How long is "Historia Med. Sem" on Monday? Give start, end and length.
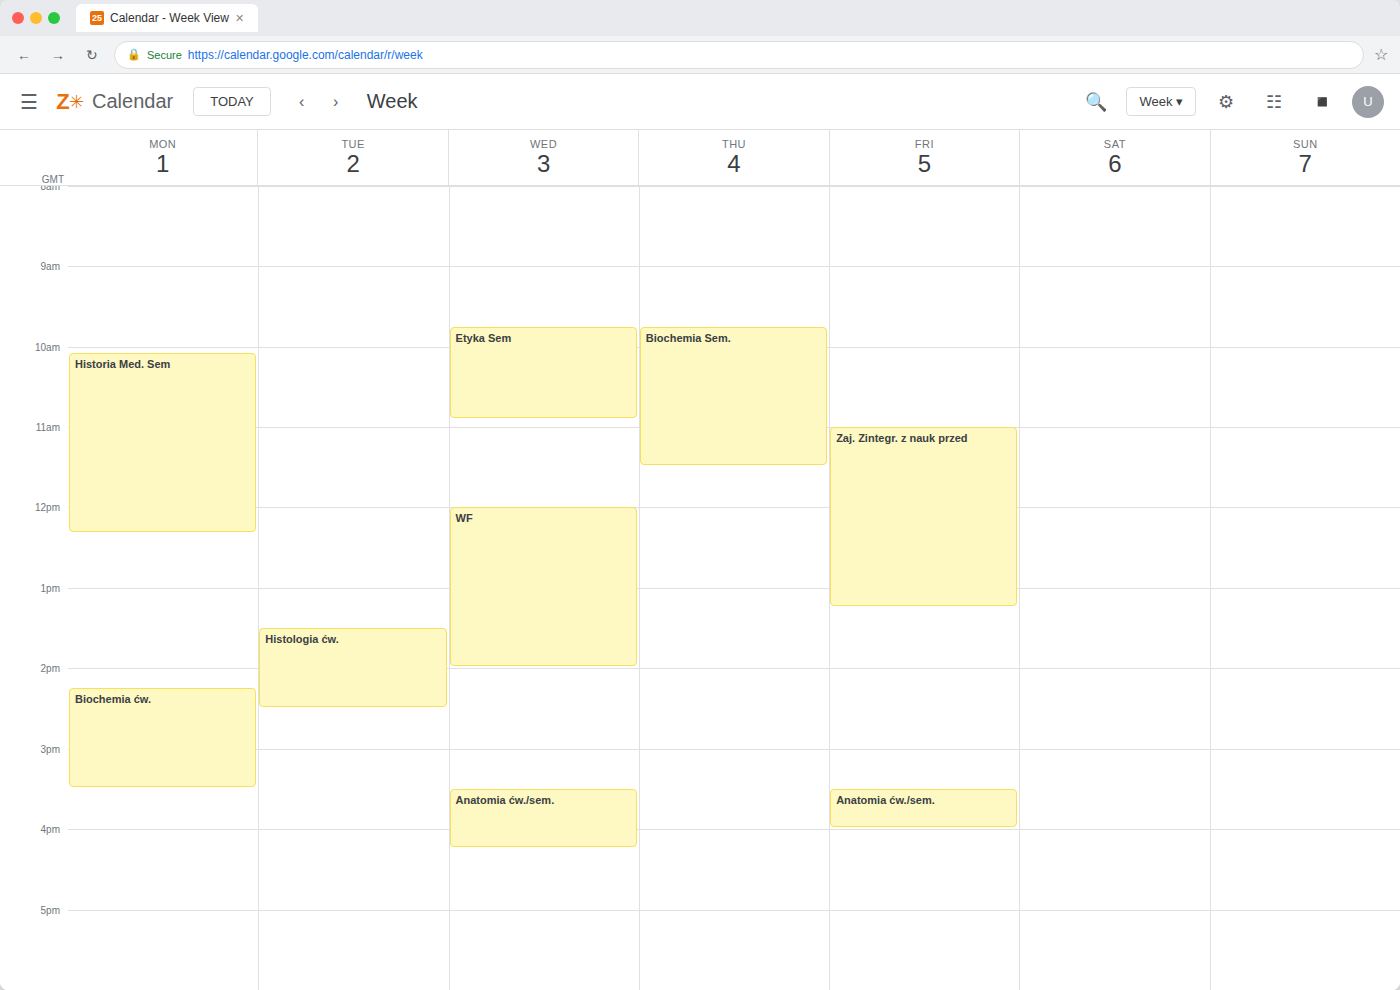
10:05 AM to 12:20 PM, 2 hours 15 minutes